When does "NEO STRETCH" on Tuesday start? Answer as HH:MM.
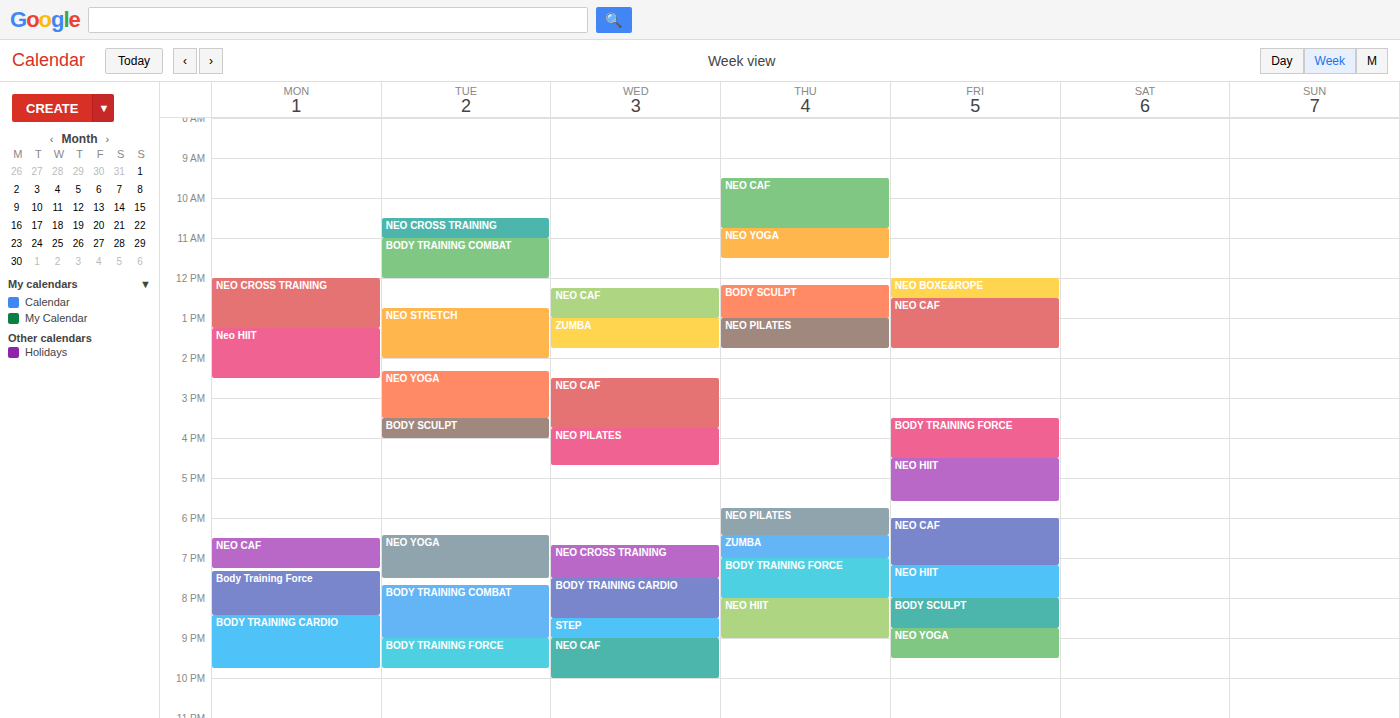
12:45